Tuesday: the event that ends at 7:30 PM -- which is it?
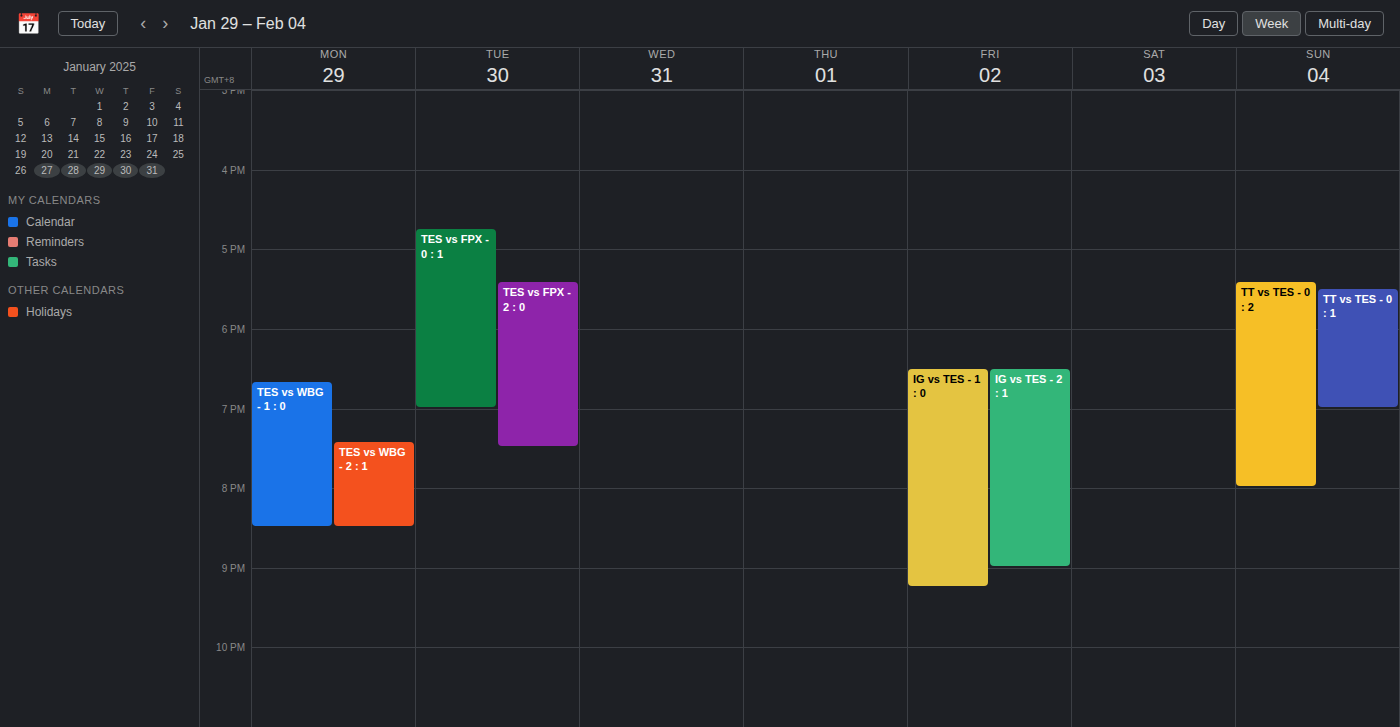
"TES vs FPX - 2 : 0"